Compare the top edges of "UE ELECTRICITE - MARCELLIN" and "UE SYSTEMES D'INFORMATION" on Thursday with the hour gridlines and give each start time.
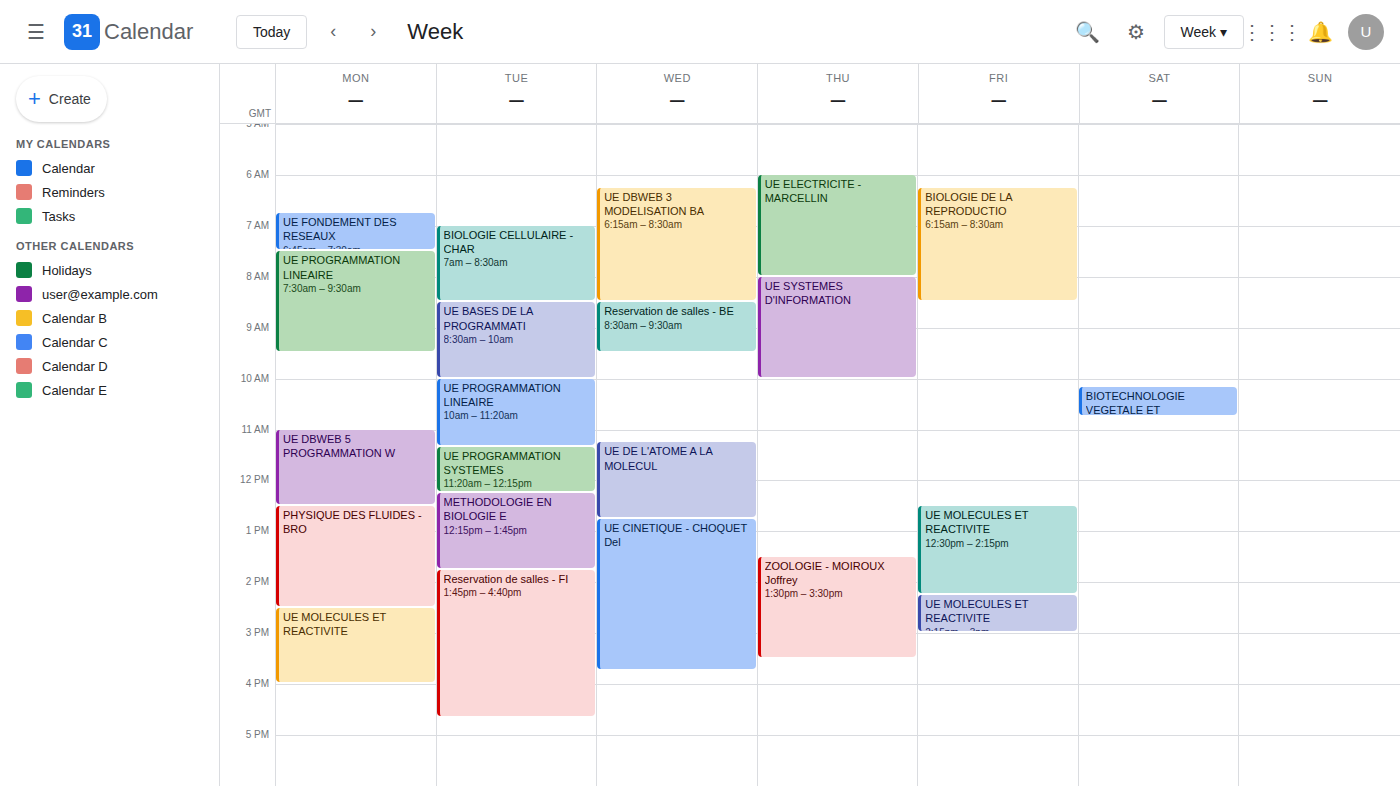
"UE ELECTRICITE - MARCELLIN": 6:00 AM, exactly on the 6 AM line. "UE SYSTEMES D'INFORMATION": 8:00 AM, exactly on the 8 AM line.